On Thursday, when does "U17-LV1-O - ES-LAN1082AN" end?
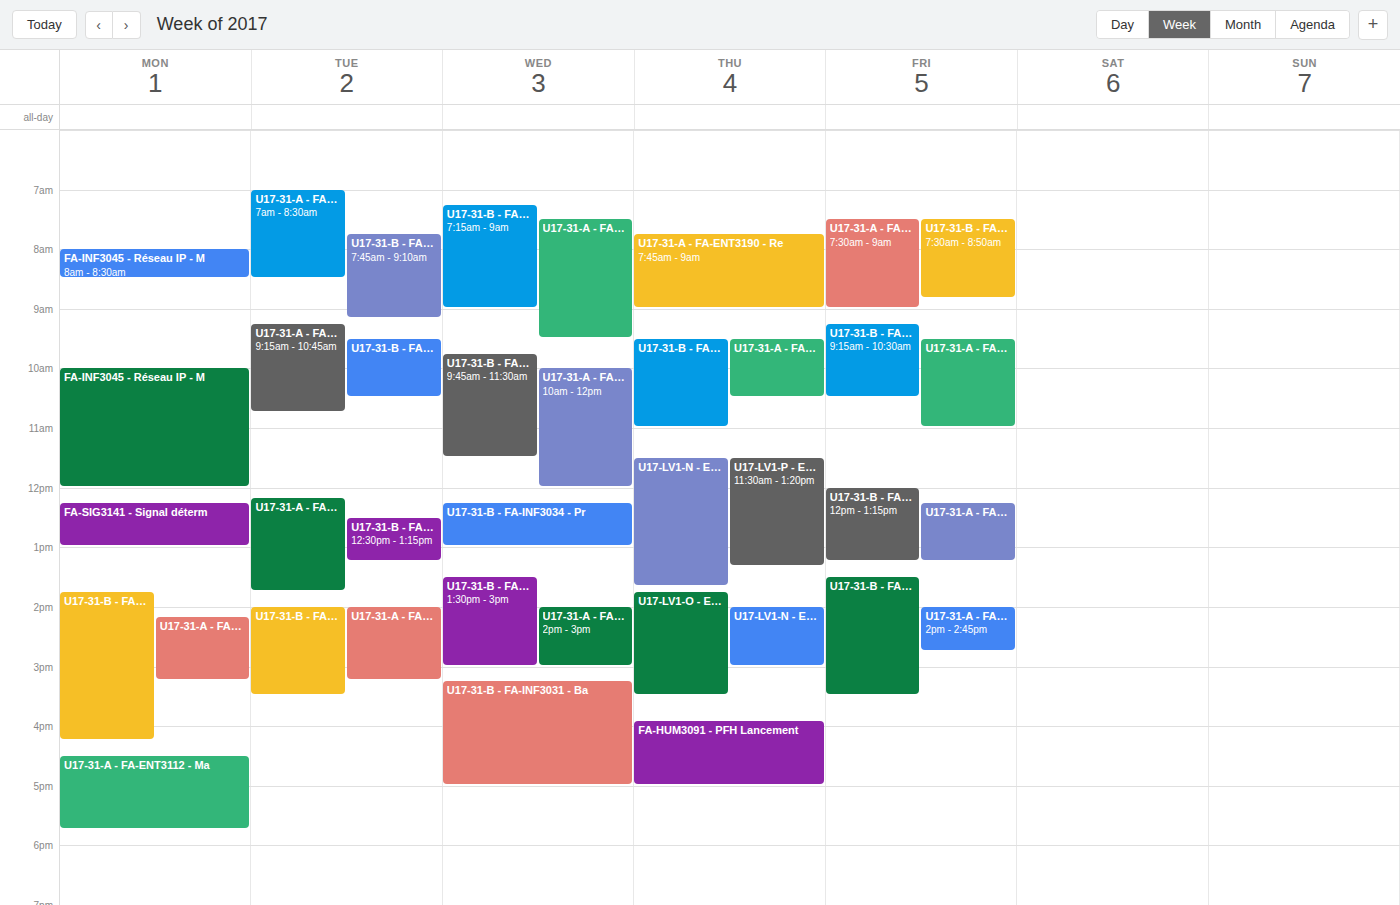
3:30 PM